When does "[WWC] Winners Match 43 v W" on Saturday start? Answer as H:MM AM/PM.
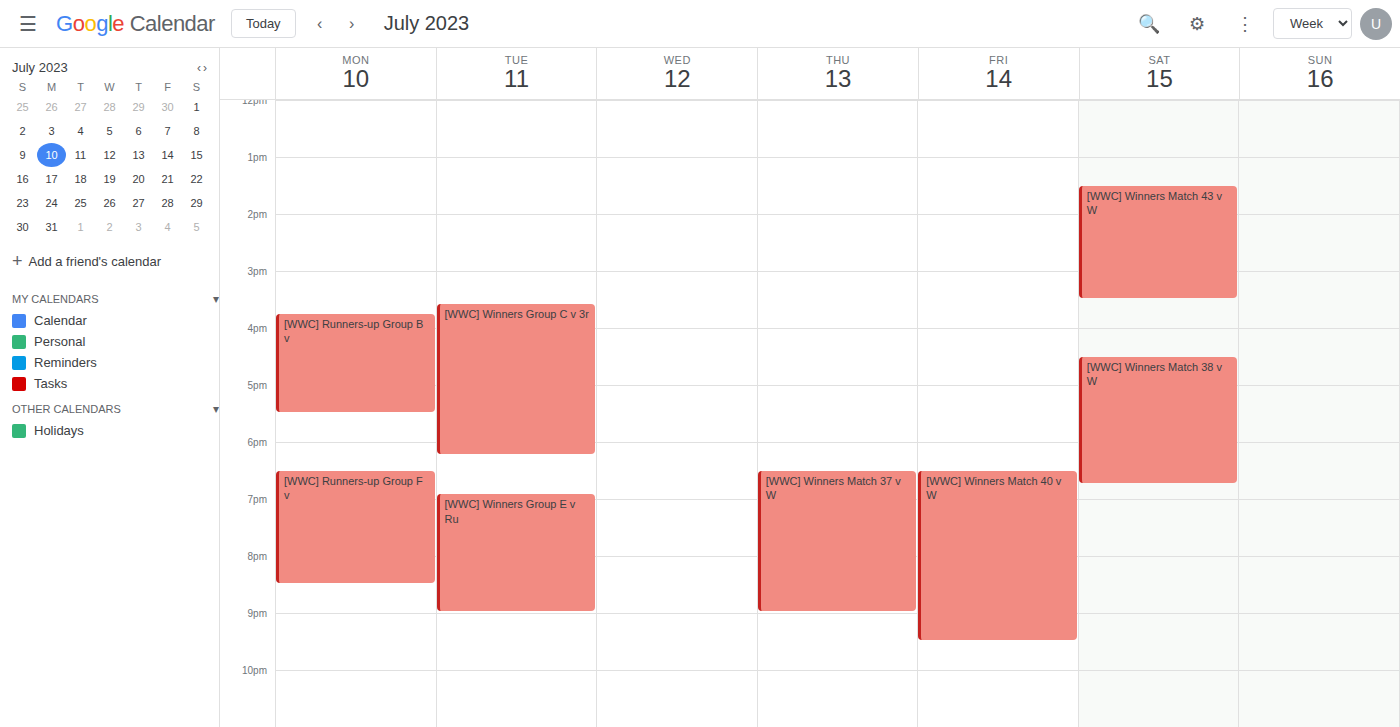
1:30 PM